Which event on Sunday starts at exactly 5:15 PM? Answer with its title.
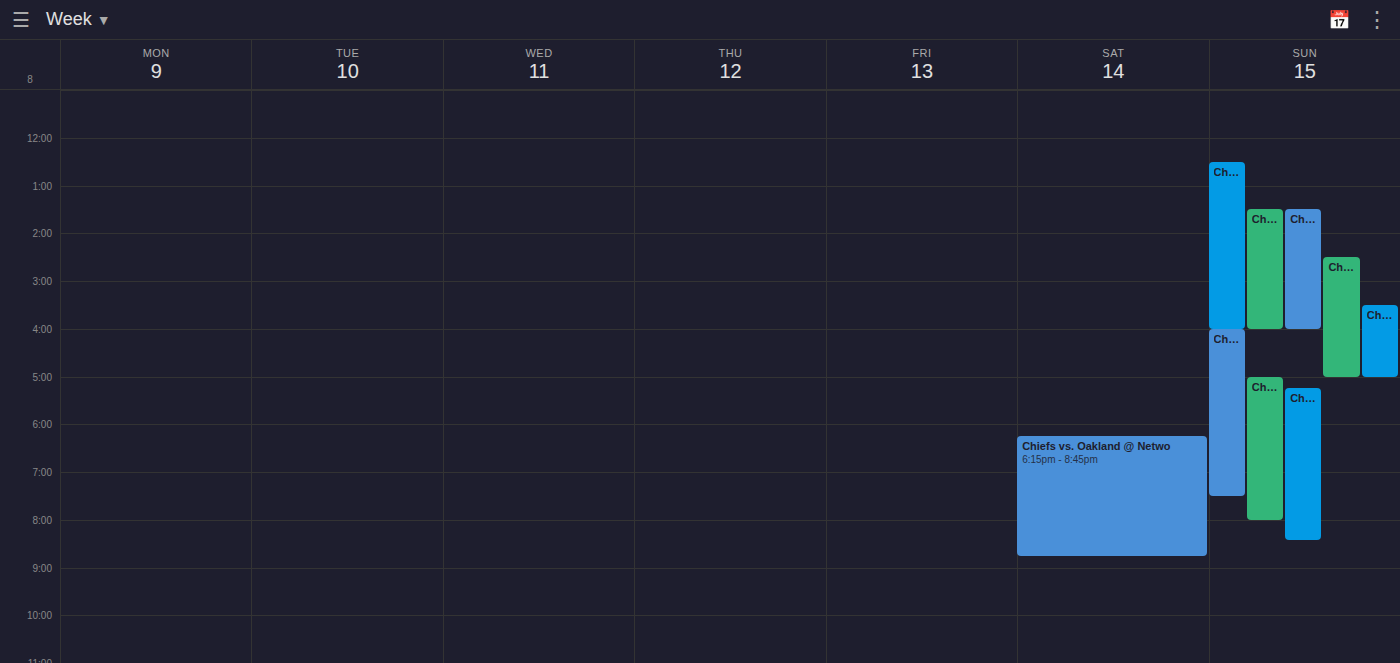
"Chiefs vs. San Francisco @"